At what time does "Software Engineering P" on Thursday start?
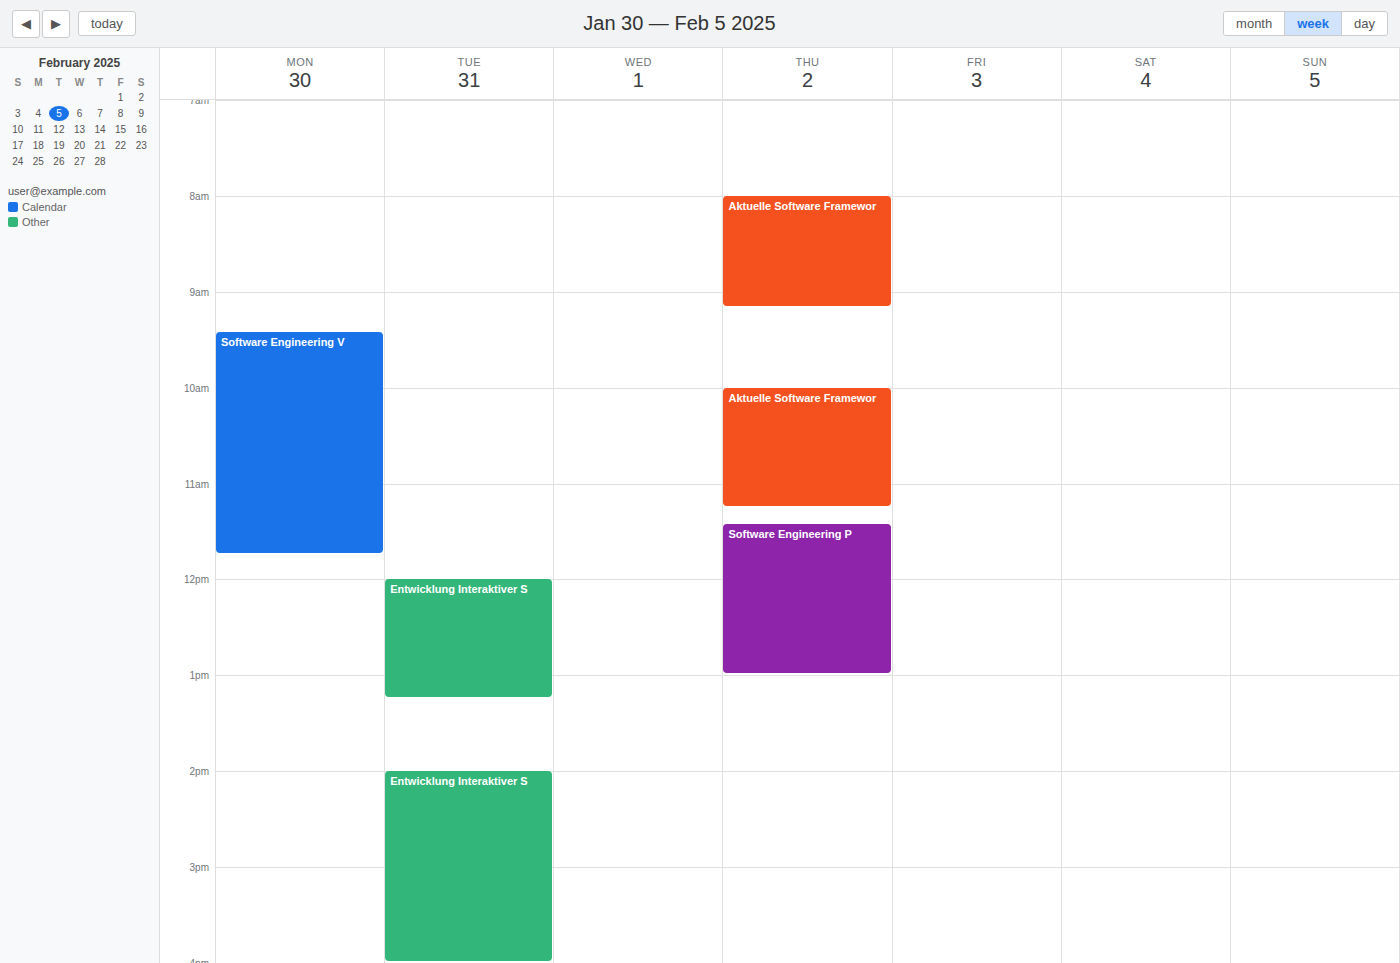
11:25 AM